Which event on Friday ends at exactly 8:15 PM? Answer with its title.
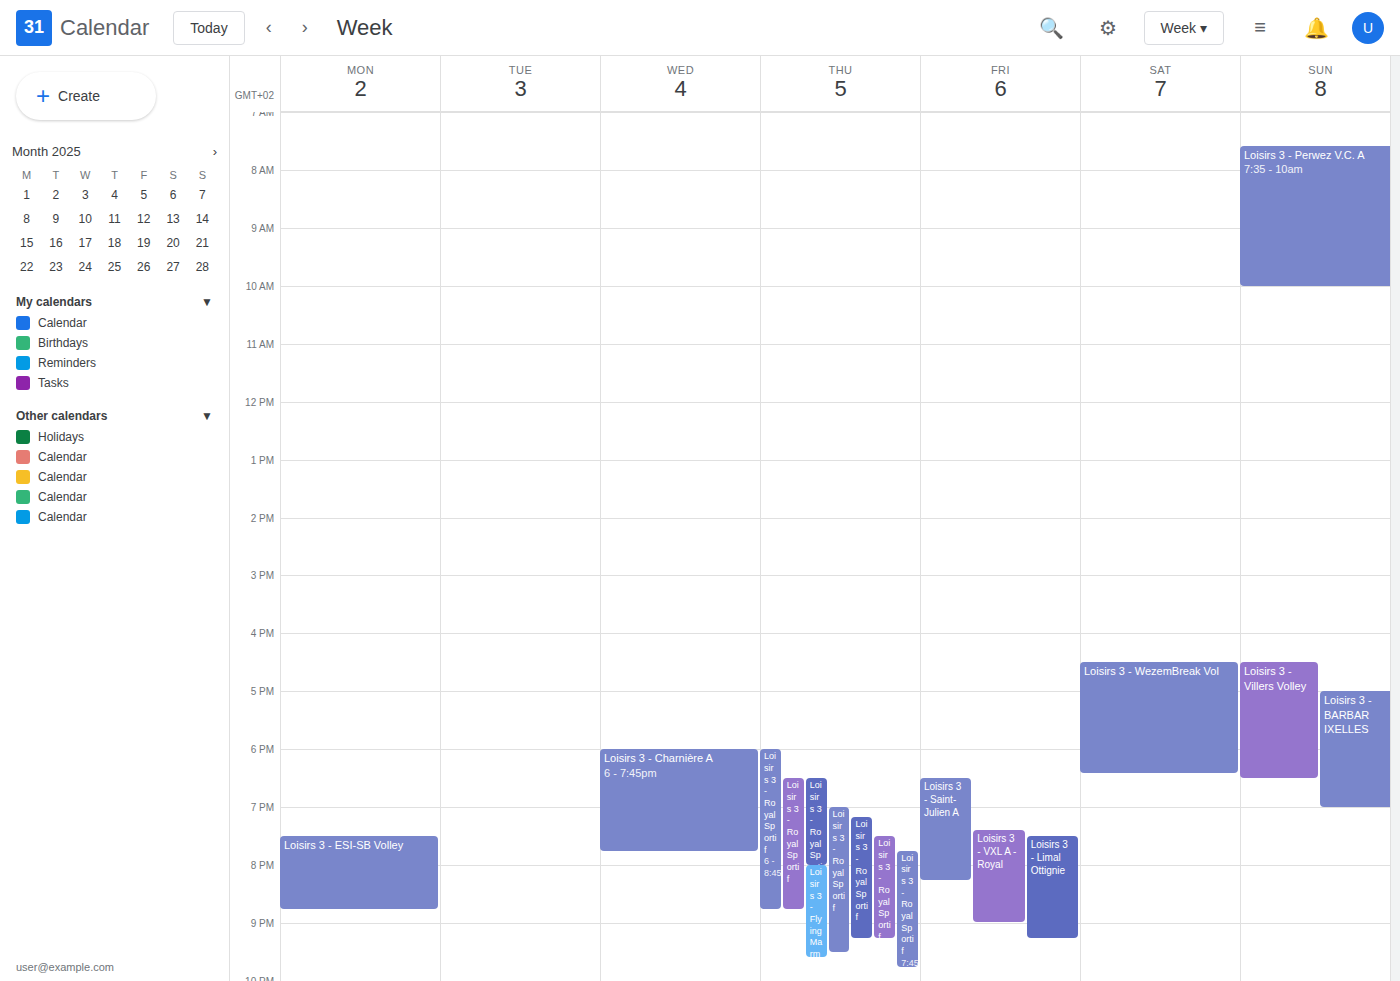
"Loisirs 3 - Saint-Julien A"